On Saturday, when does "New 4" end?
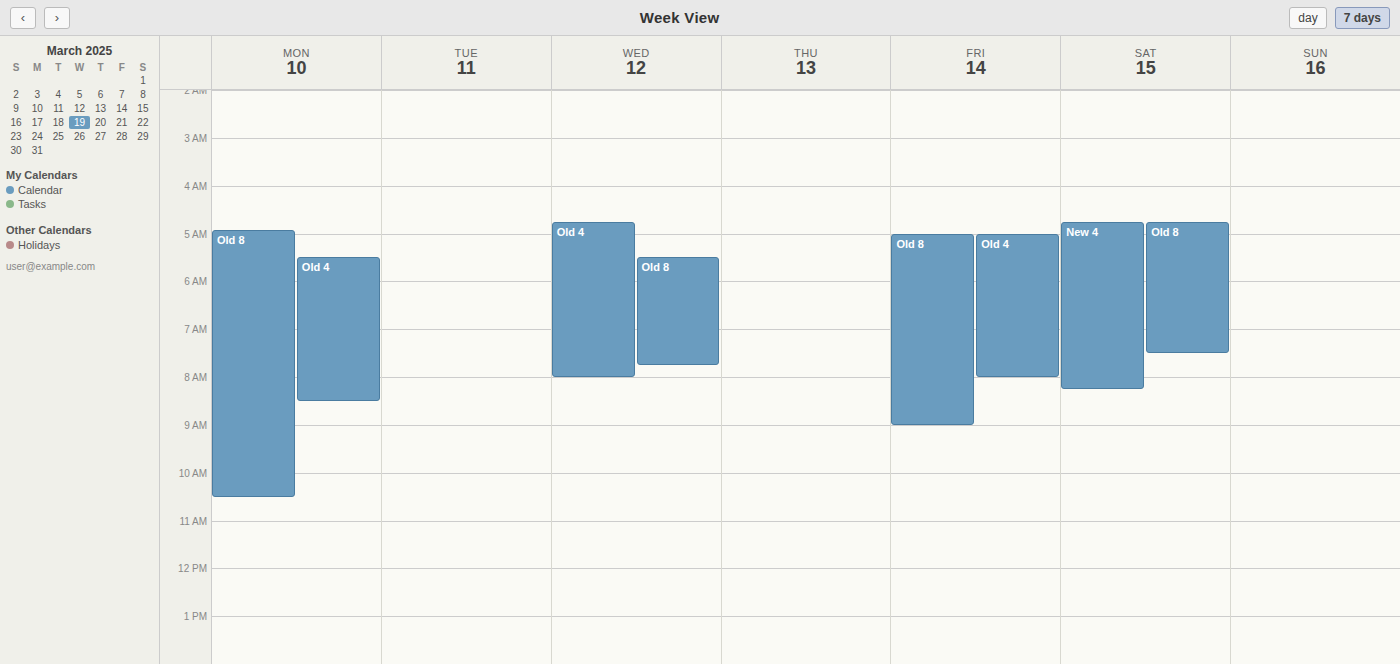
8:15 AM